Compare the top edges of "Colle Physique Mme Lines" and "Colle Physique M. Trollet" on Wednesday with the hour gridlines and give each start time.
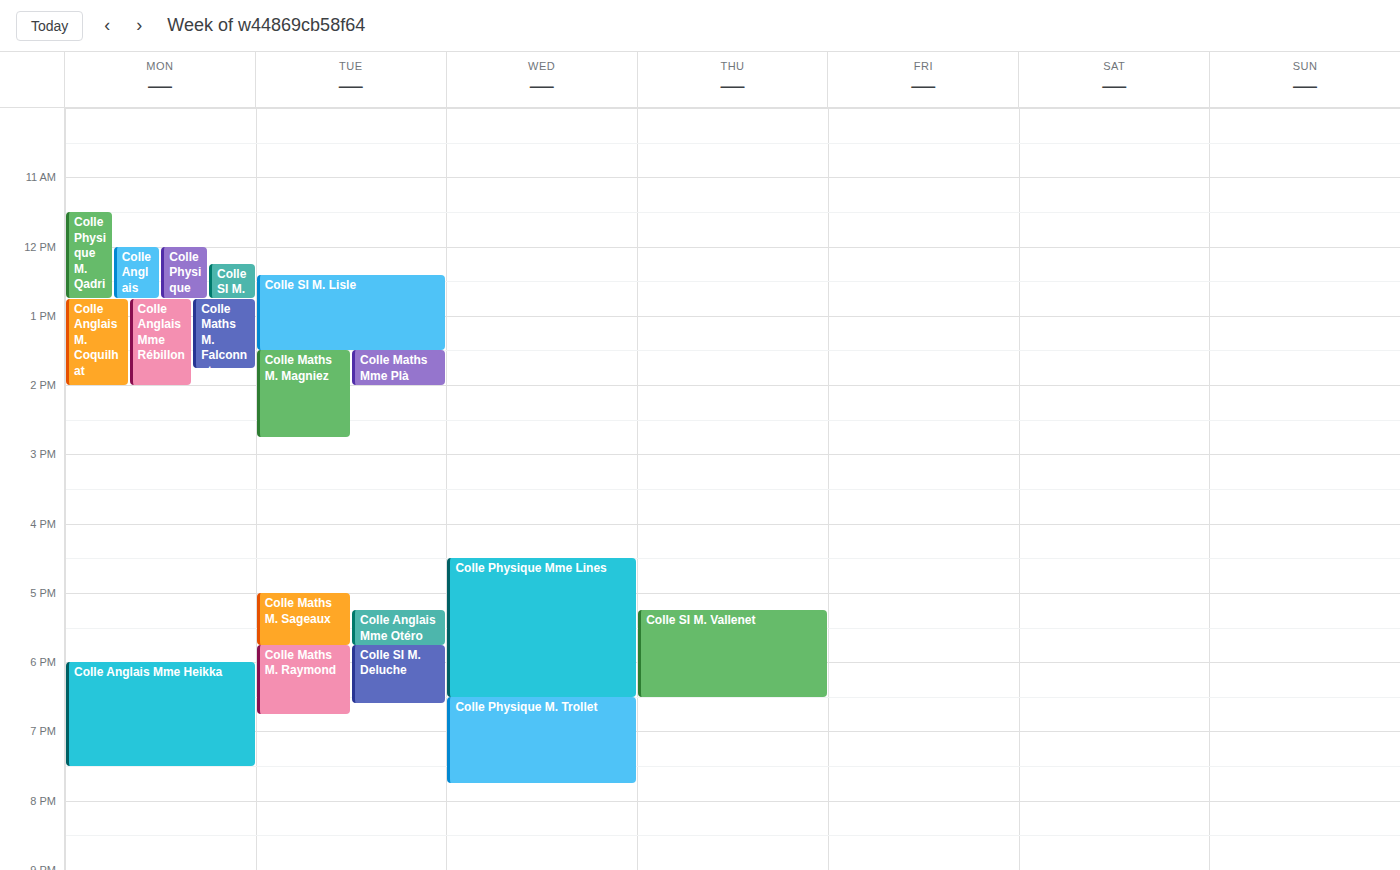
"Colle Physique Mme Lines": 4:30 PM, halfway between the 4 PM and 5 PM lines. "Colle Physique M. Trollet": 6:30 PM, halfway between the 6 PM and 7 PM lines.